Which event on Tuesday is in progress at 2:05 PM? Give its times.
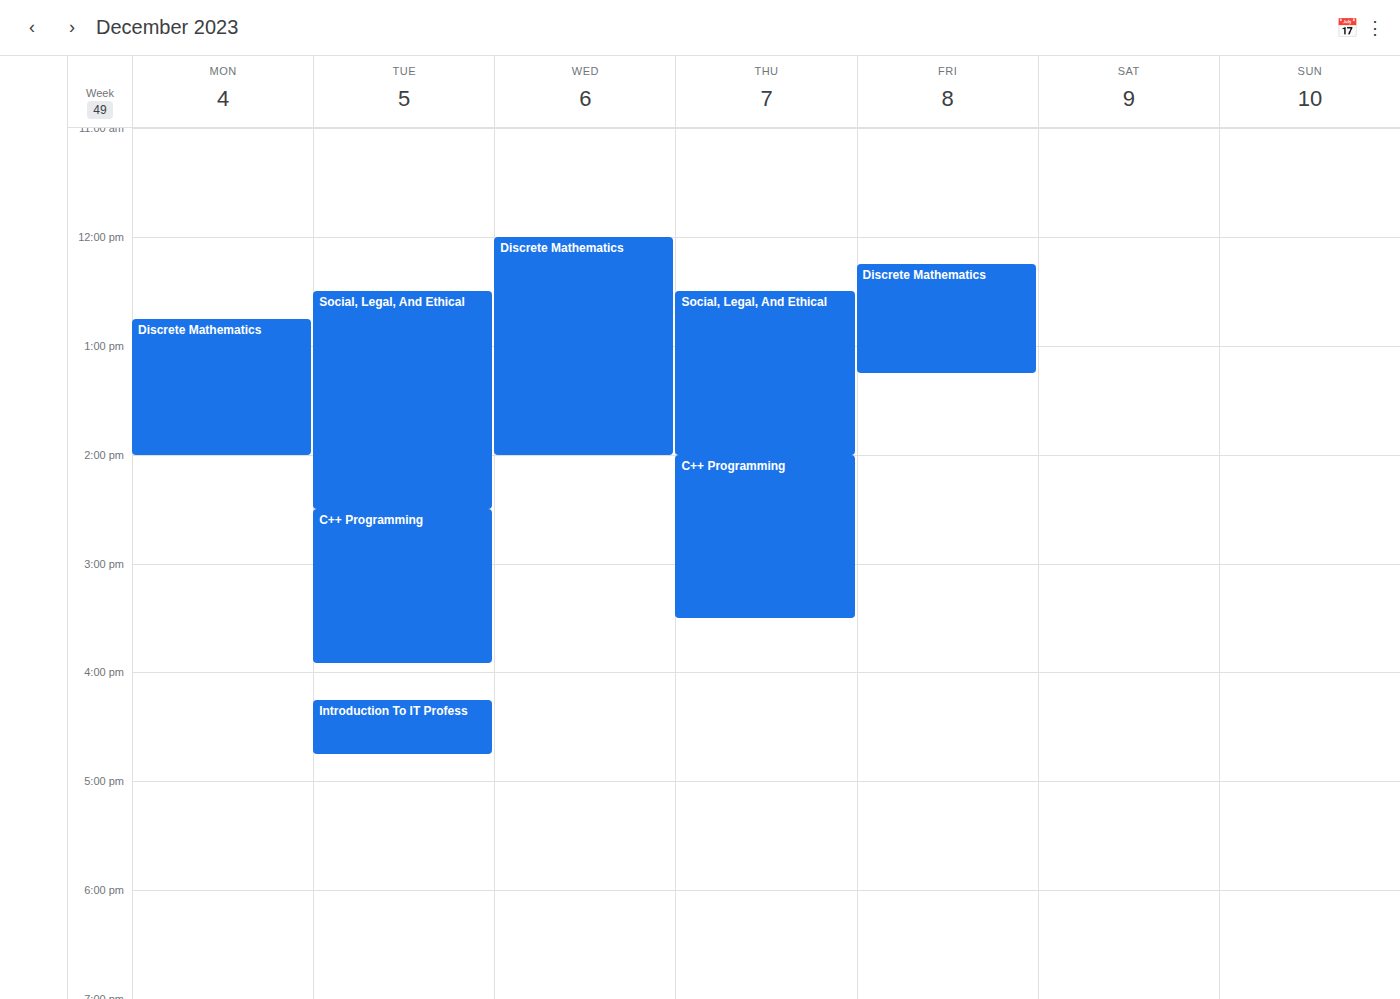
"Social, Legal, And Ethical", 12:30 PM to 2:30 PM